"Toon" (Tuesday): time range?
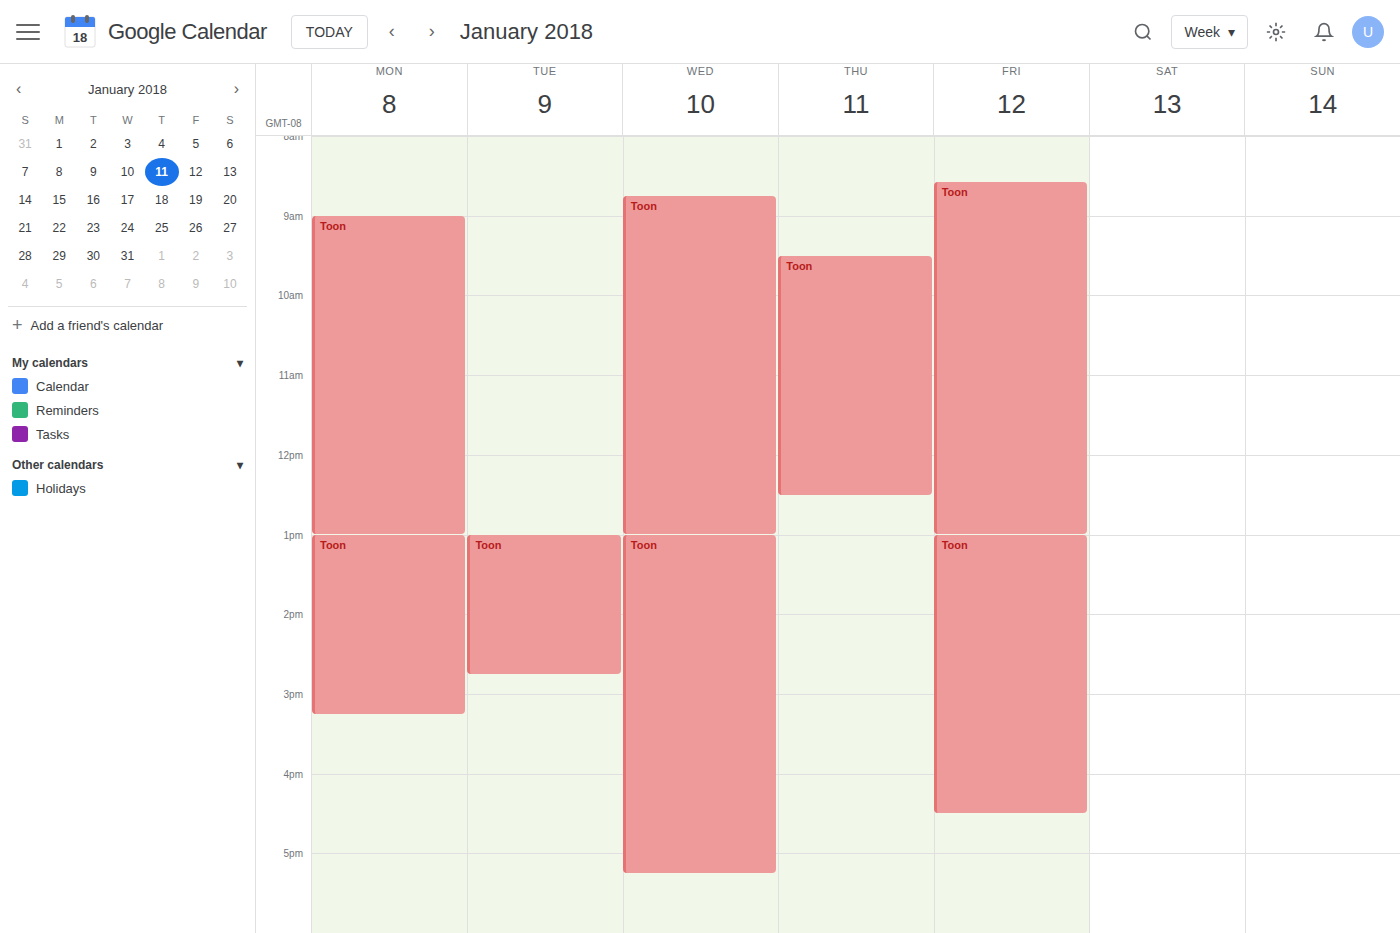
1:00 PM to 2:45 PM